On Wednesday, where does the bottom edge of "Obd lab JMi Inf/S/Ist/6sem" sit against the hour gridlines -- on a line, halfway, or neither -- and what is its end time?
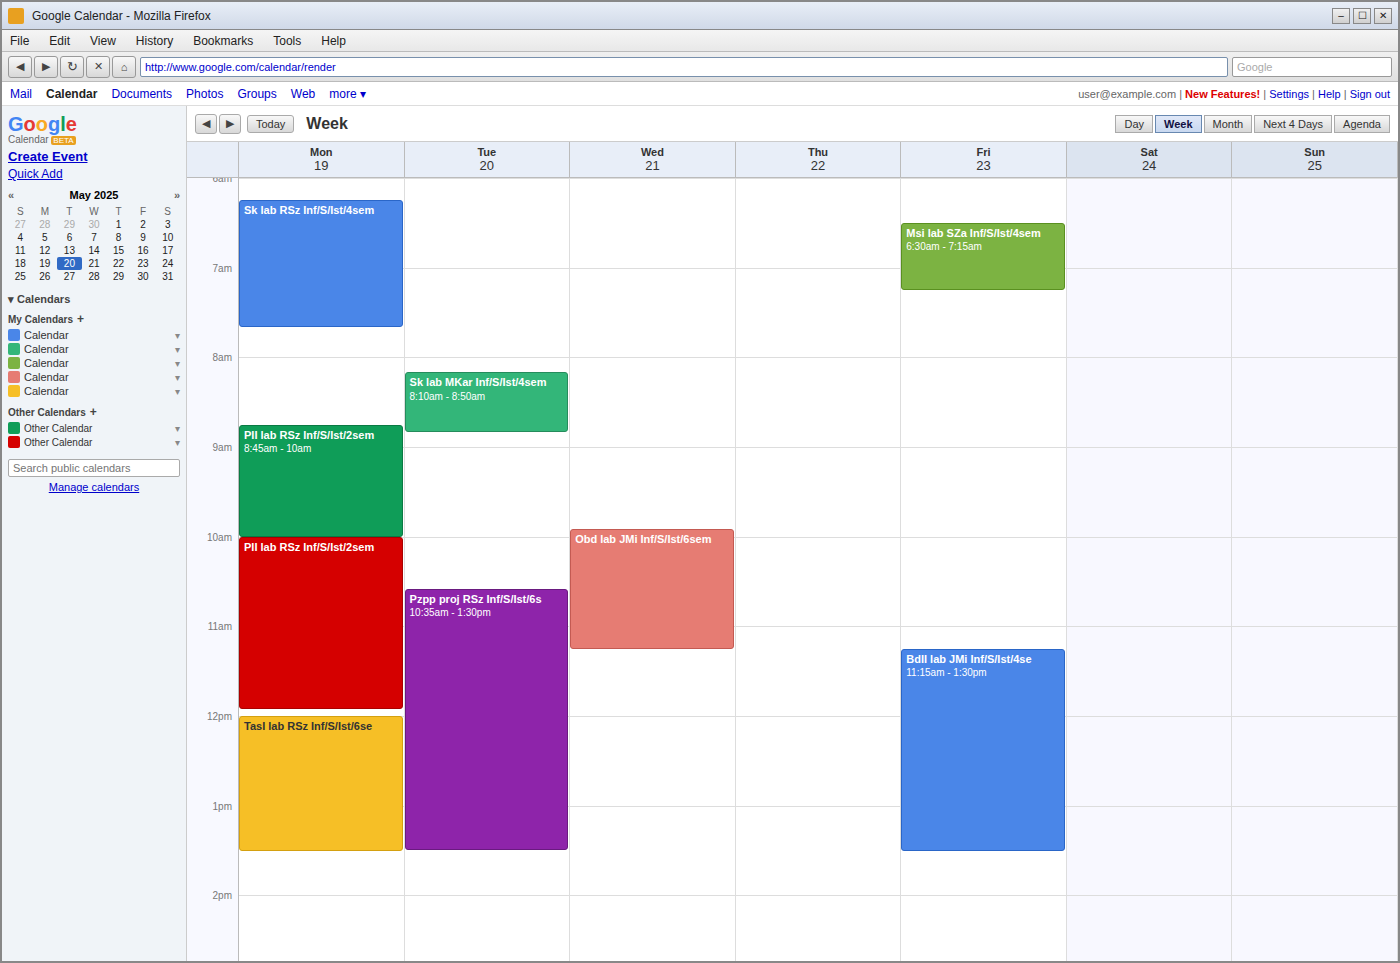
11:15 -- neither: a quarter of the way from the 11:00 line to the 12:00 line.